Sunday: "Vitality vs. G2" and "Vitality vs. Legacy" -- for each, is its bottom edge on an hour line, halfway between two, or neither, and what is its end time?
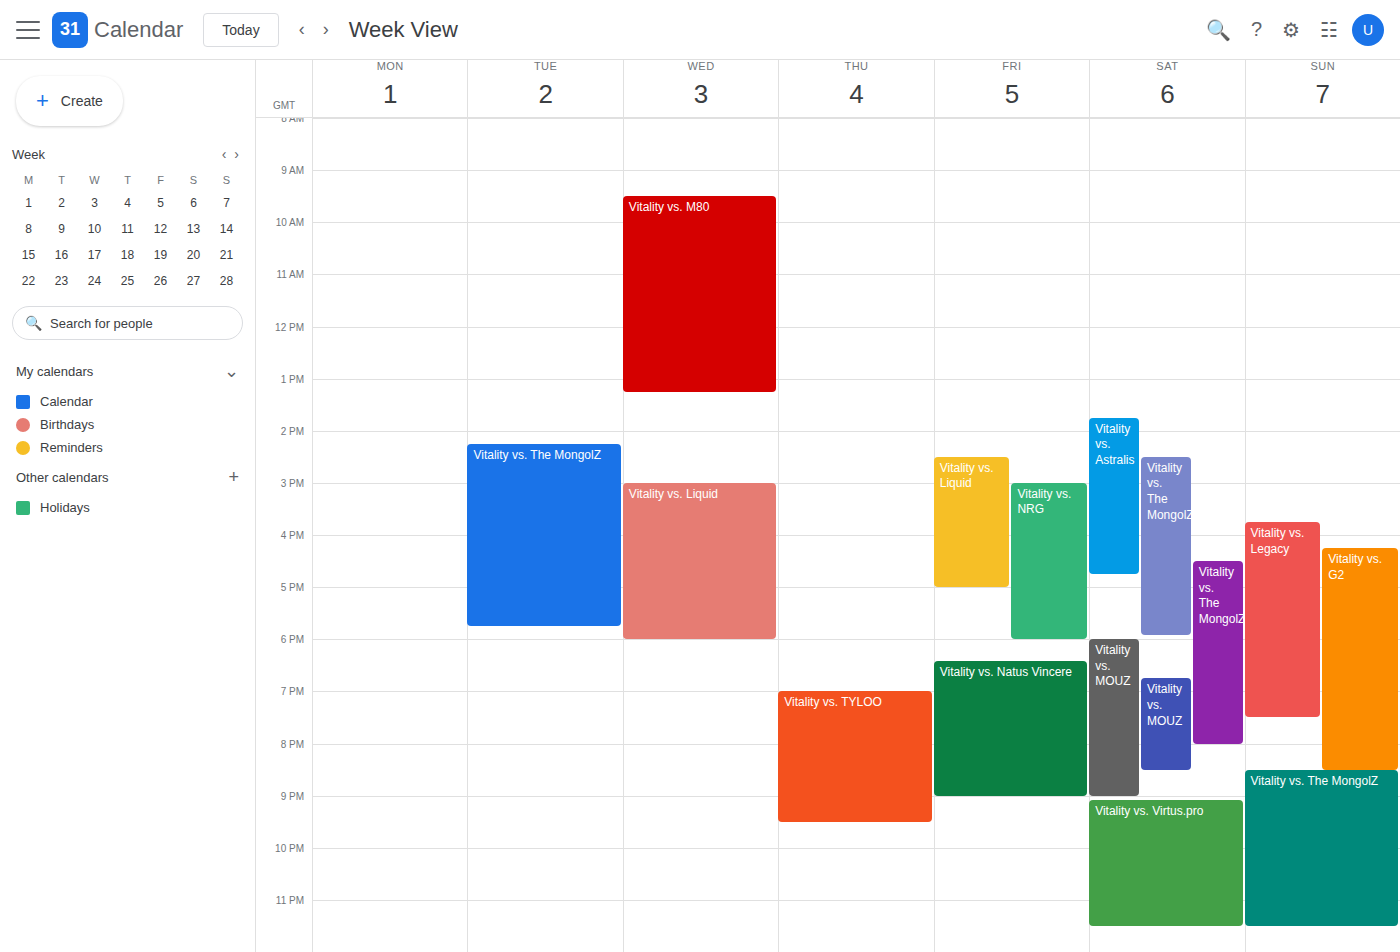
"Vitality vs. G2": 8:30 PM, halfway between the 8 PM and 9 PM lines. "Vitality vs. Legacy": 7:30 PM, halfway between the 7 PM and 8 PM lines.